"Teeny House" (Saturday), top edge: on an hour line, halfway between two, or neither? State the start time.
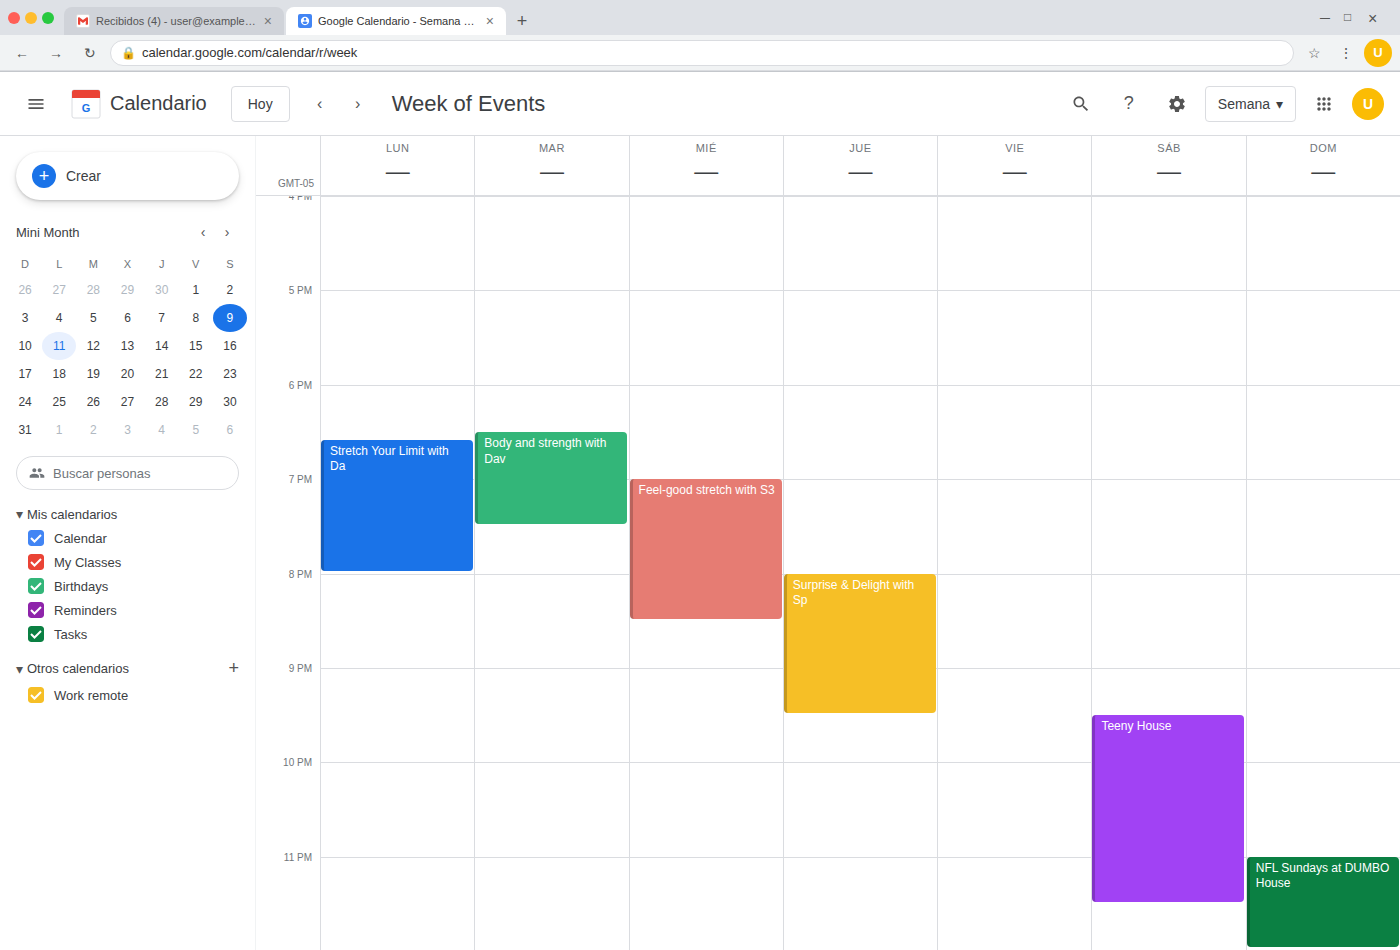
9:30 PM -- halfway between the 9 PM and 10 PM lines.